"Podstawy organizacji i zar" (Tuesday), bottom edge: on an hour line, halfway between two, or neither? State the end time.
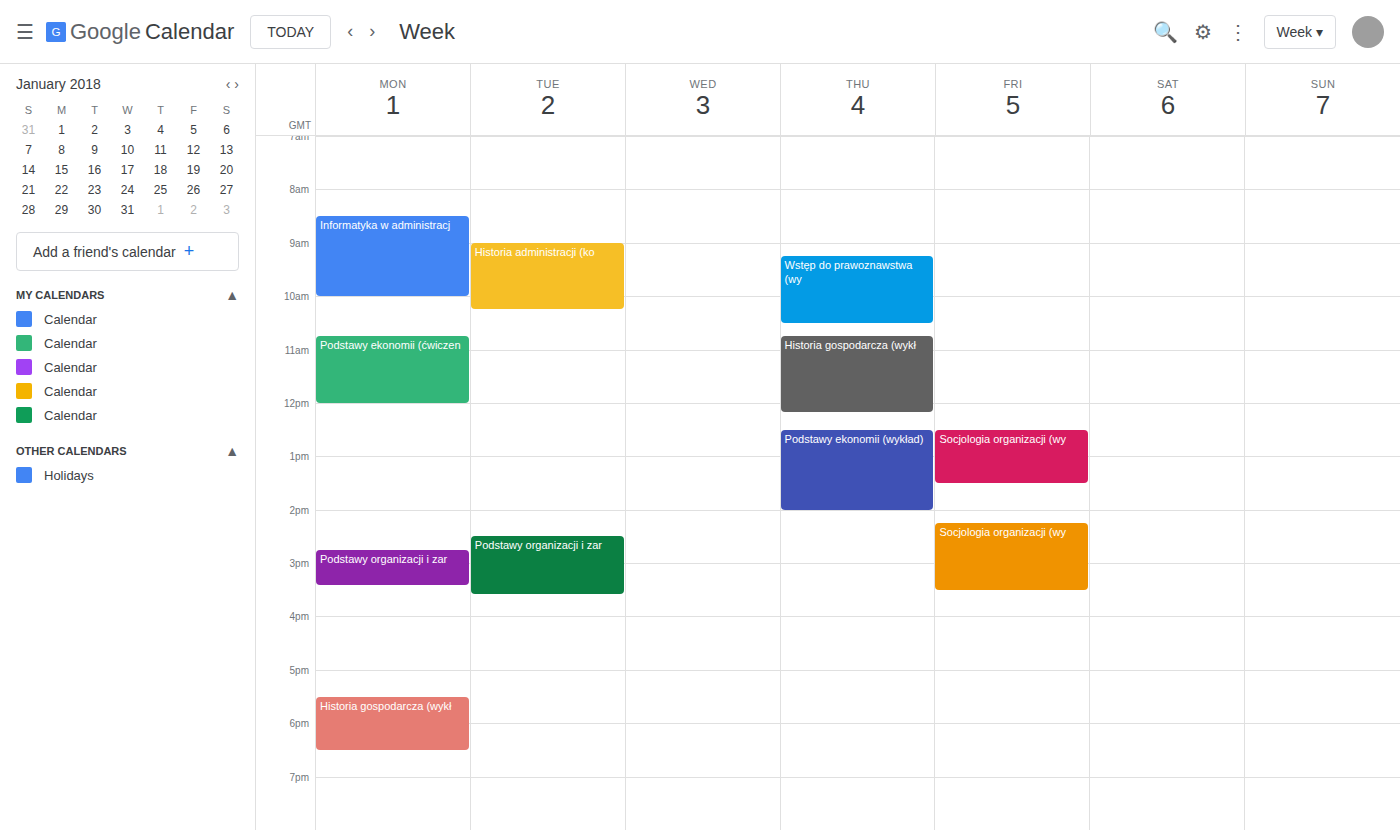
3:35 PM -- neither: 35 minutes below the 3 PM line and 25 minutes above the 4 PM line.